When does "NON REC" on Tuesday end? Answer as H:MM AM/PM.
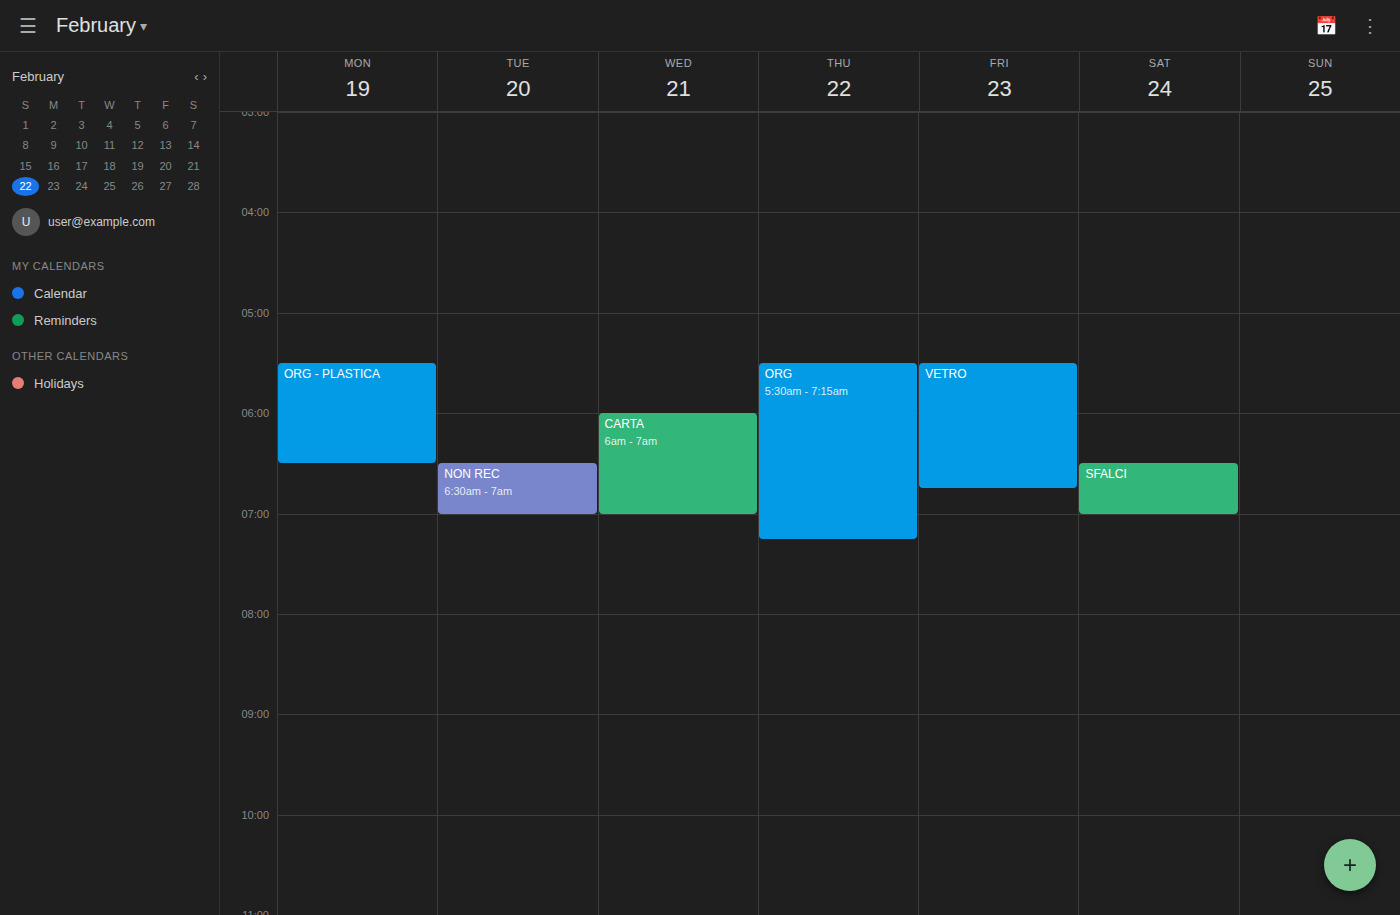
7:00 AM